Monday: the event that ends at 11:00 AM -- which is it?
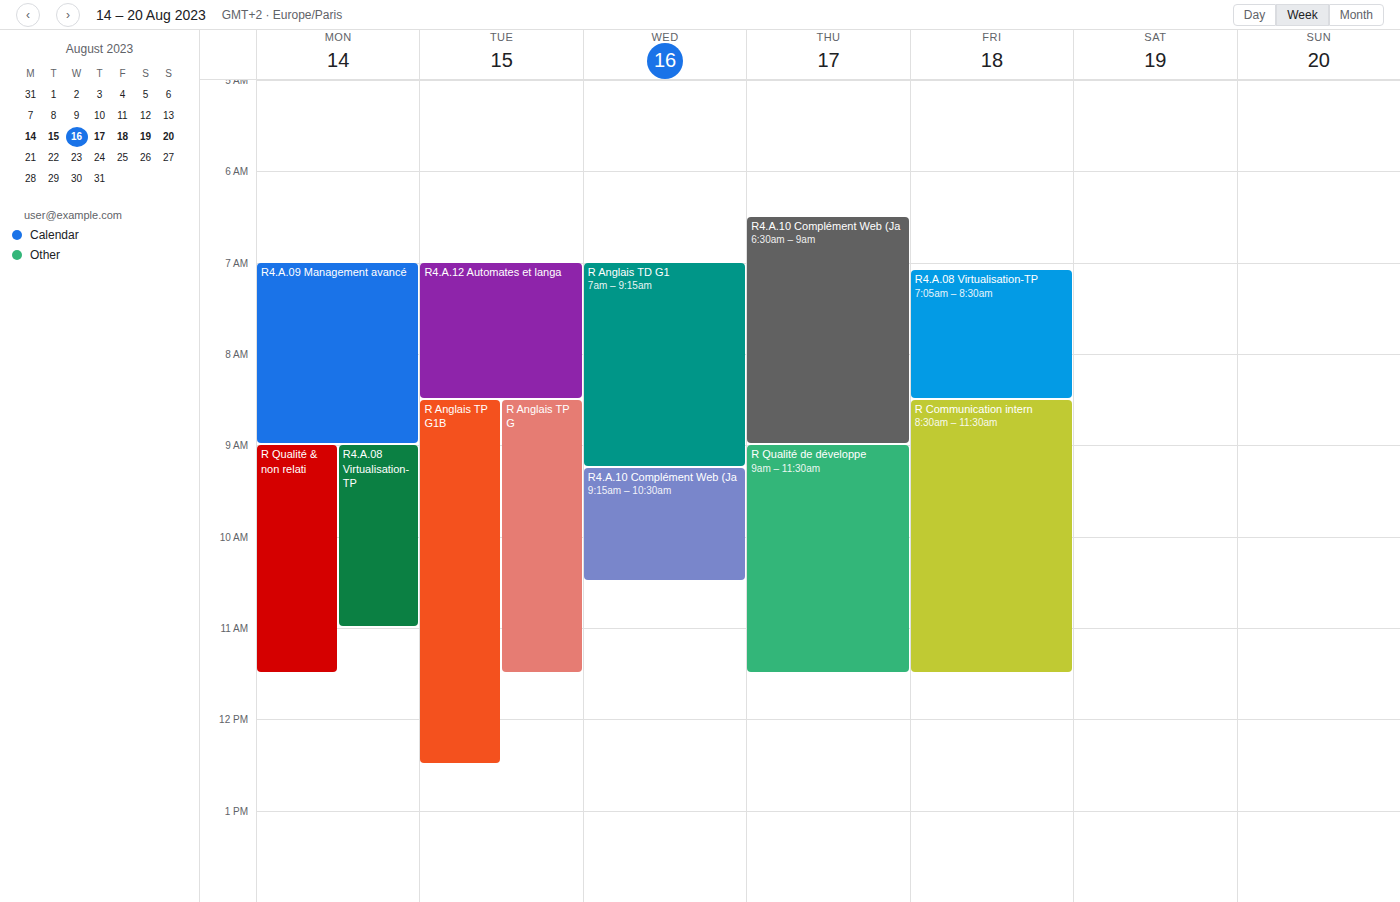
"R4.A.08 Virtualisation-TP"